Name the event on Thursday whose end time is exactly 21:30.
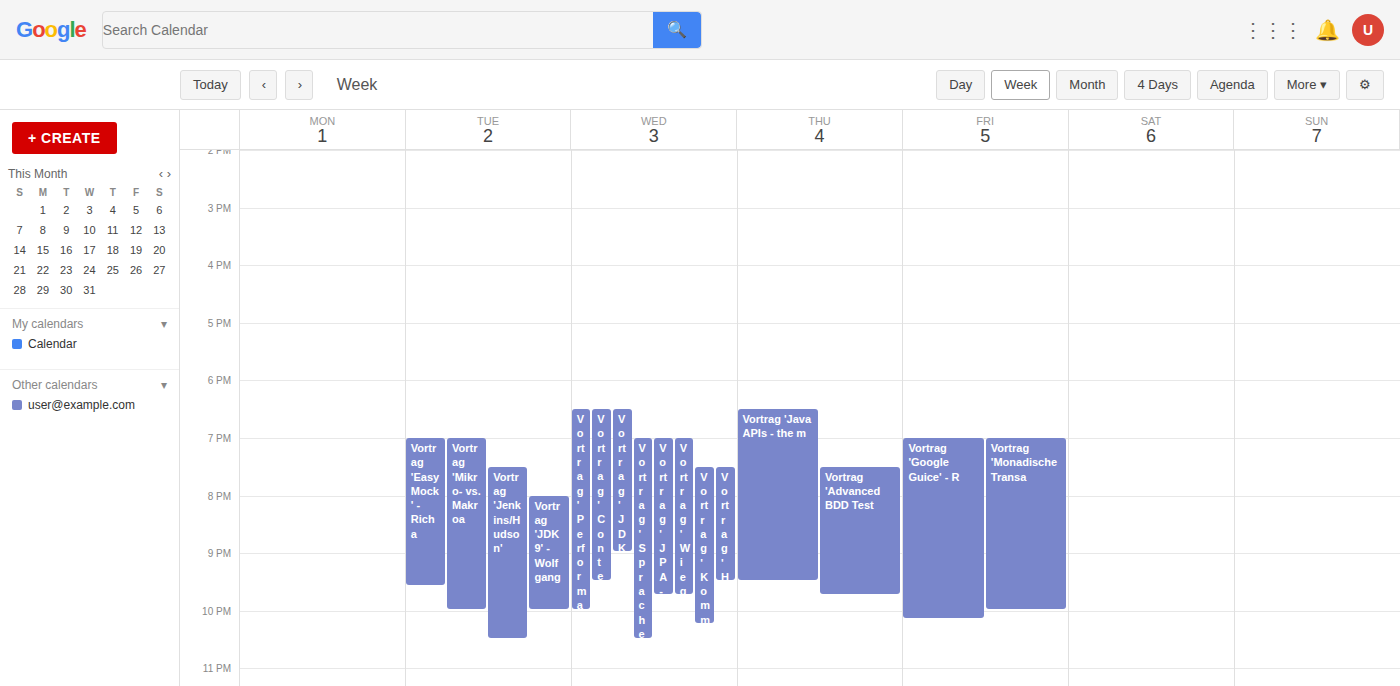
"Vortrag 'Java APIs - the m"